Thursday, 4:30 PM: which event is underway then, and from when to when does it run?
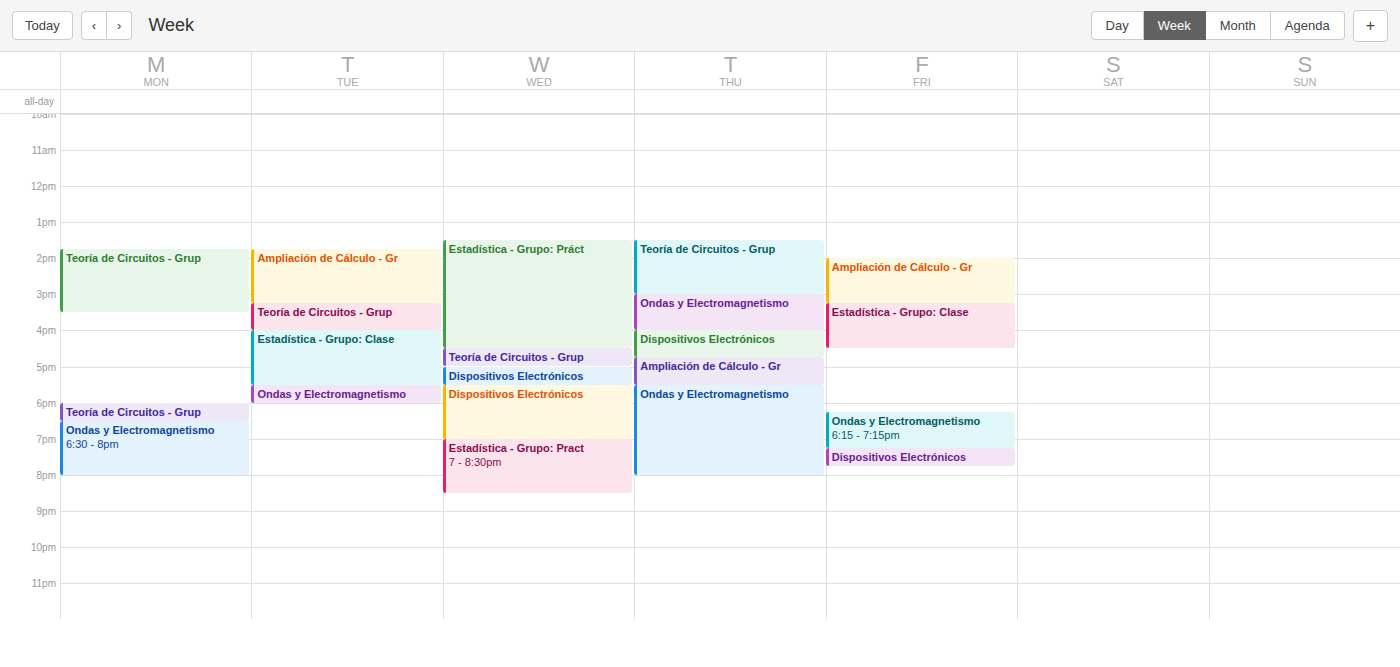
"Dispositivos Electrónicos", 4:00 PM to 4:45 PM